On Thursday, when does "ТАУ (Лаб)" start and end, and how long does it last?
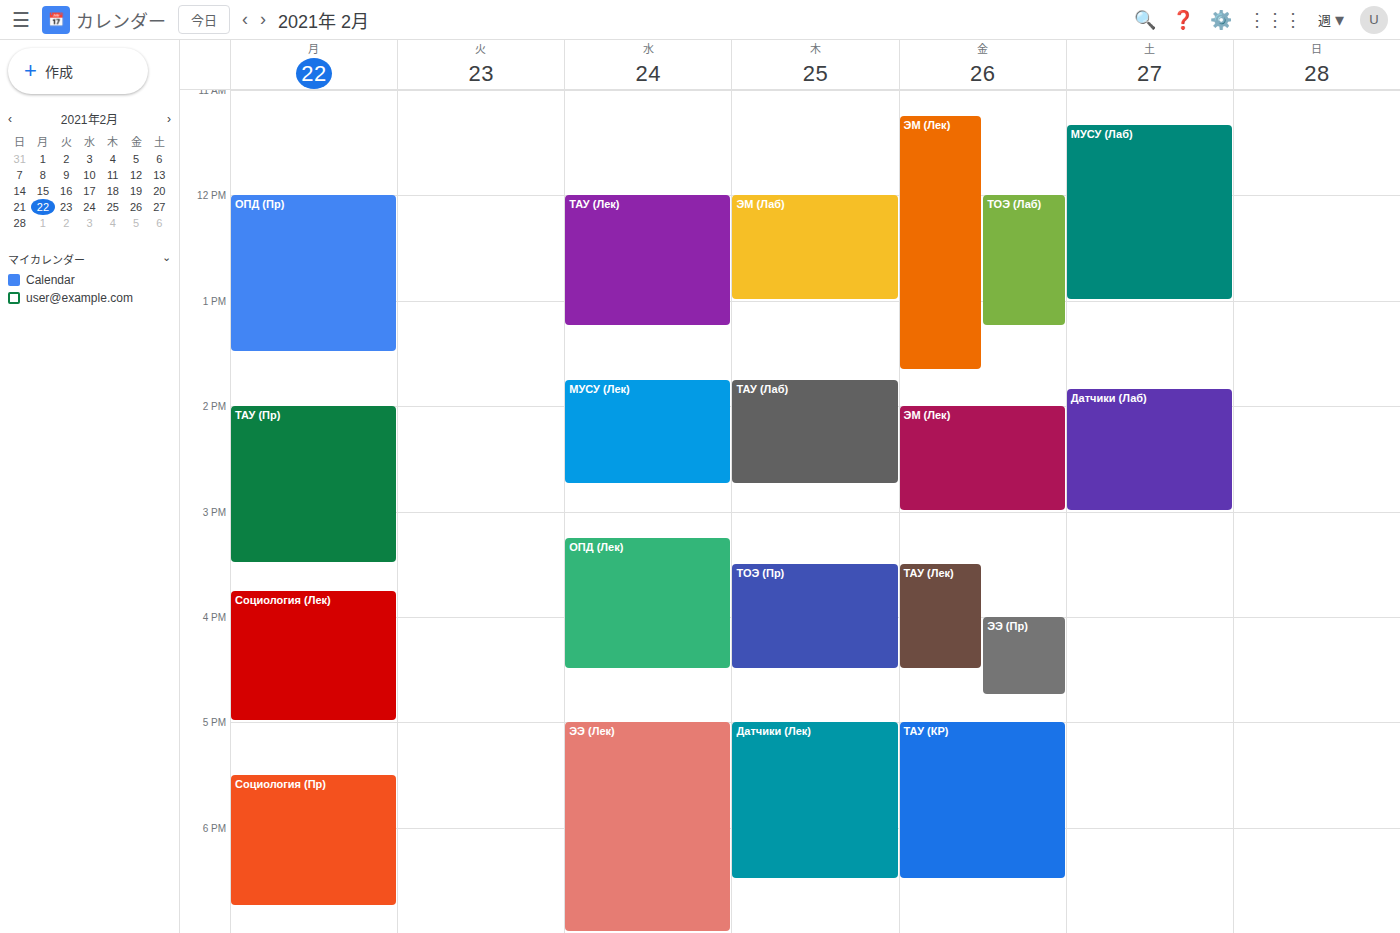
1:45 PM to 2:45 PM, 1 hour